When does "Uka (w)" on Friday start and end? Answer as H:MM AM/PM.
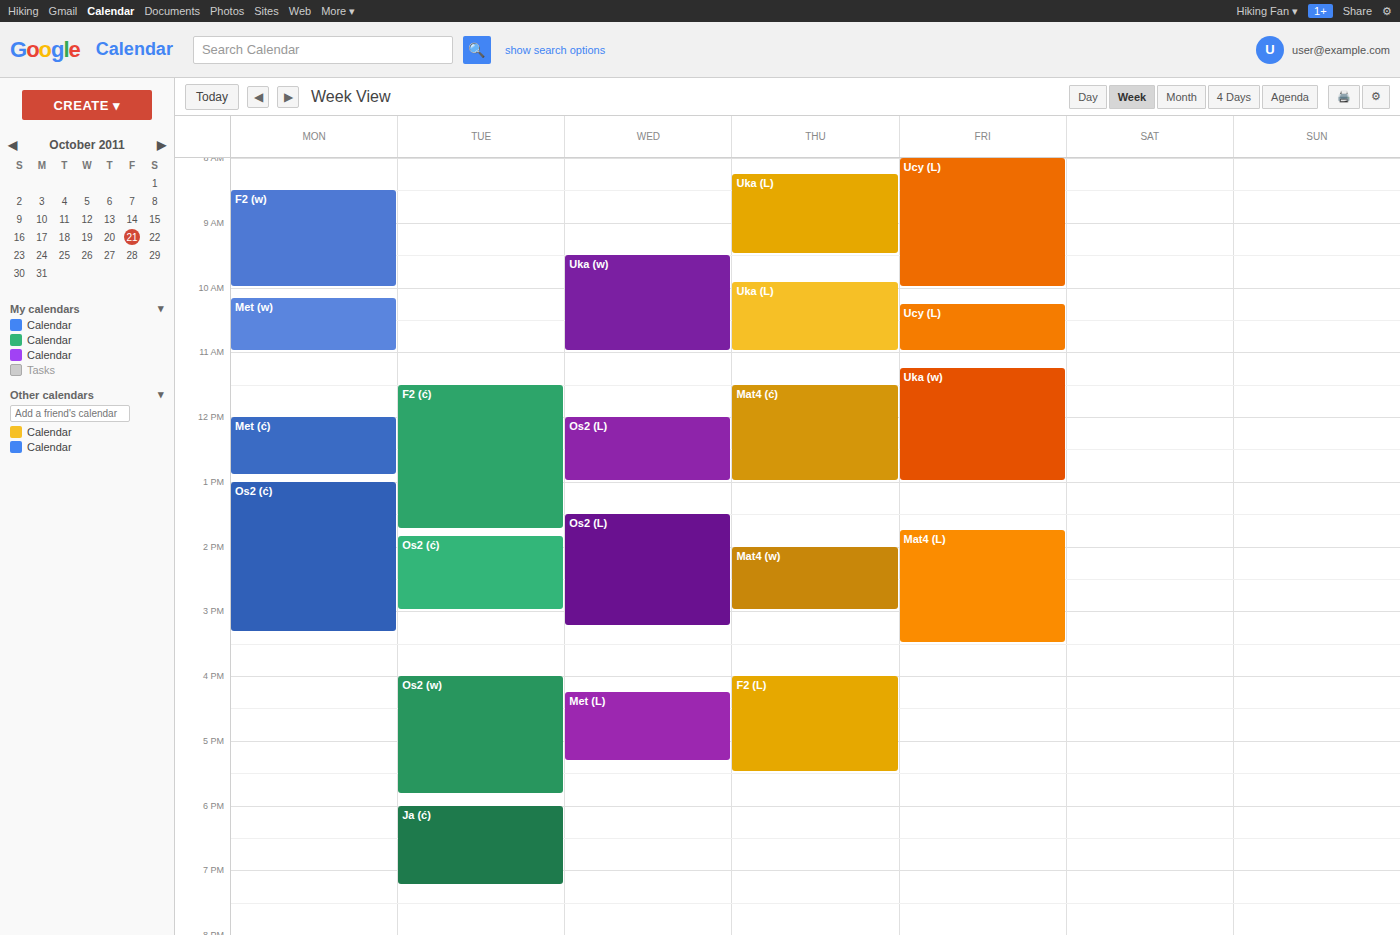
11:15 AM to 1:00 PM